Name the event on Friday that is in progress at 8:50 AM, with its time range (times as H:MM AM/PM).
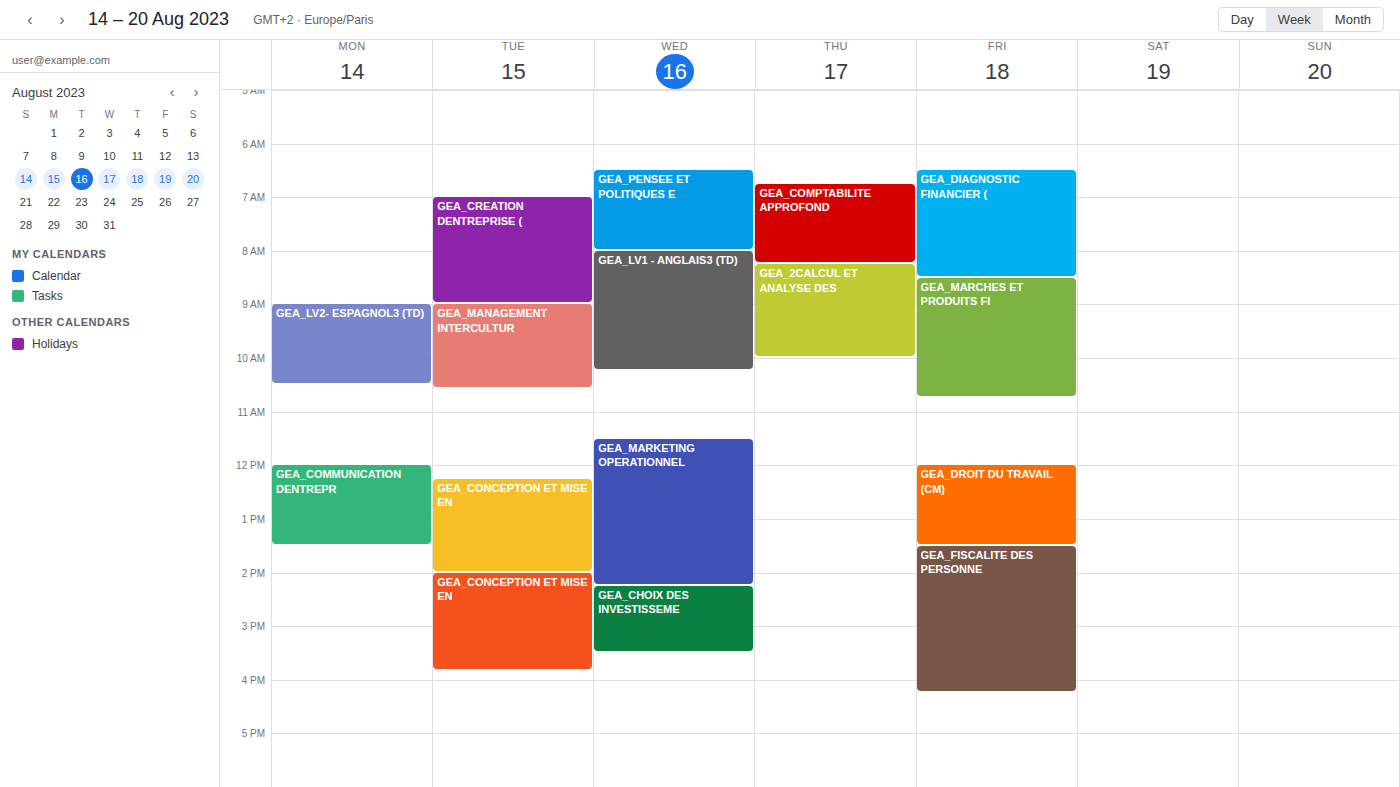
"GEA_MARCHES ET PRODUITS FI", 8:30 AM to 10:45 AM